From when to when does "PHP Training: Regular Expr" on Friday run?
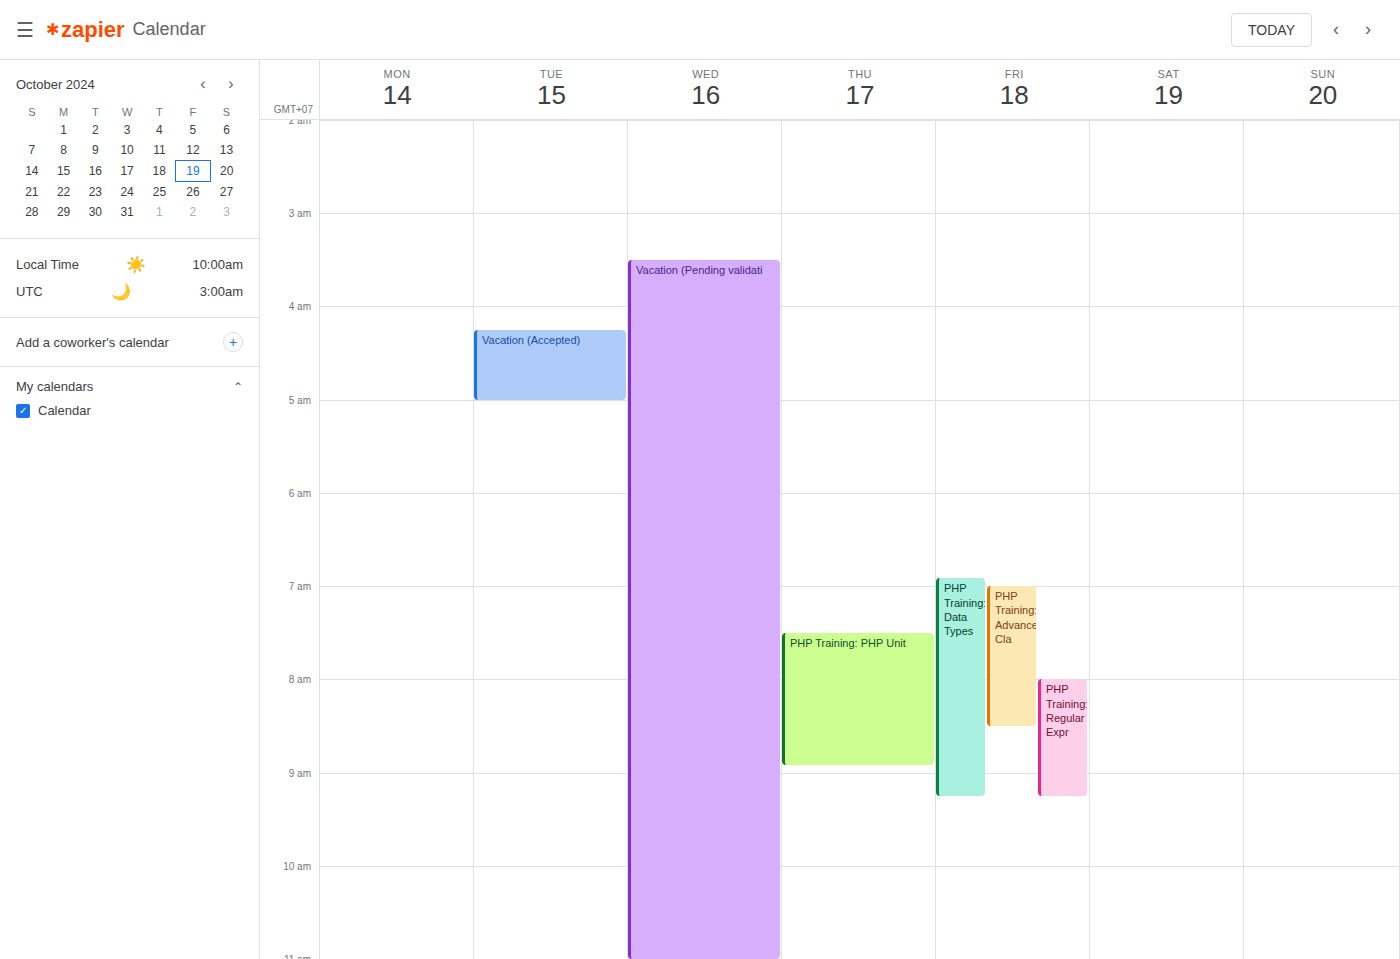
08:00 to 09:15